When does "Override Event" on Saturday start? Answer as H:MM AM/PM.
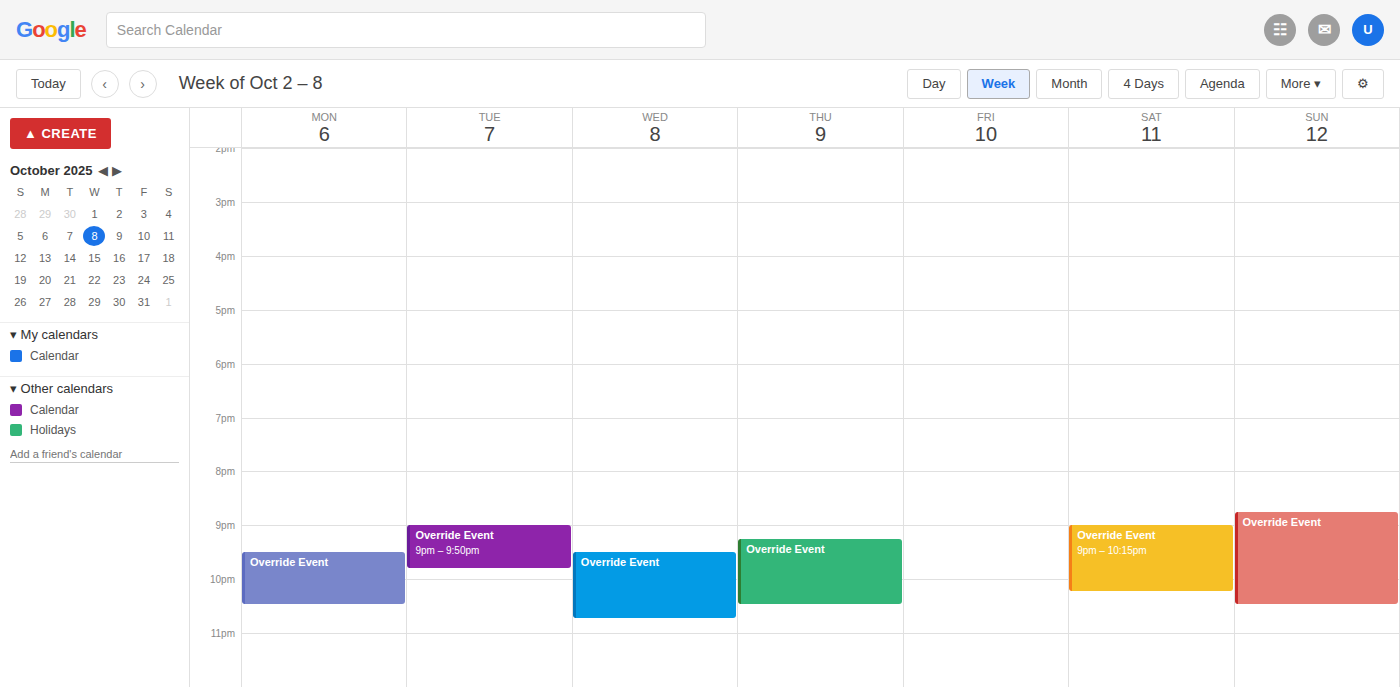
9:00 PM